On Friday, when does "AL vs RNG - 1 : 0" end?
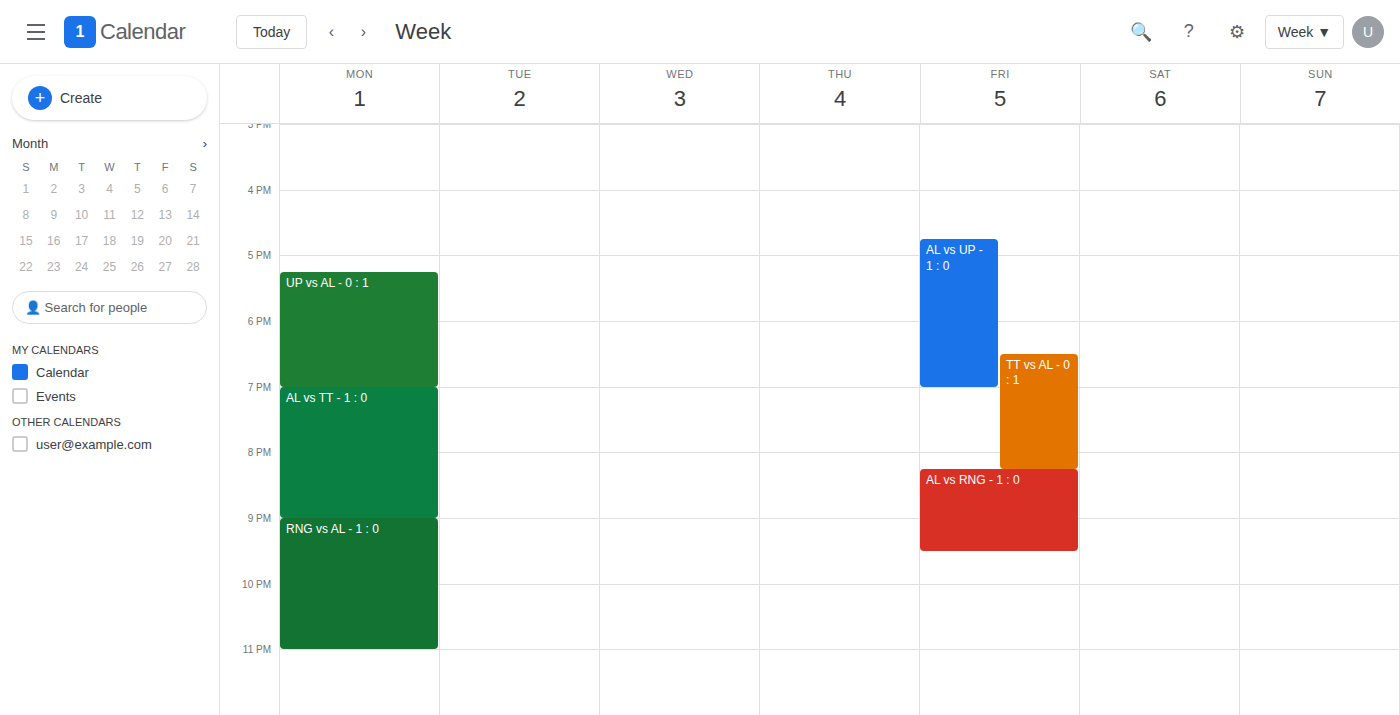
9:30 PM